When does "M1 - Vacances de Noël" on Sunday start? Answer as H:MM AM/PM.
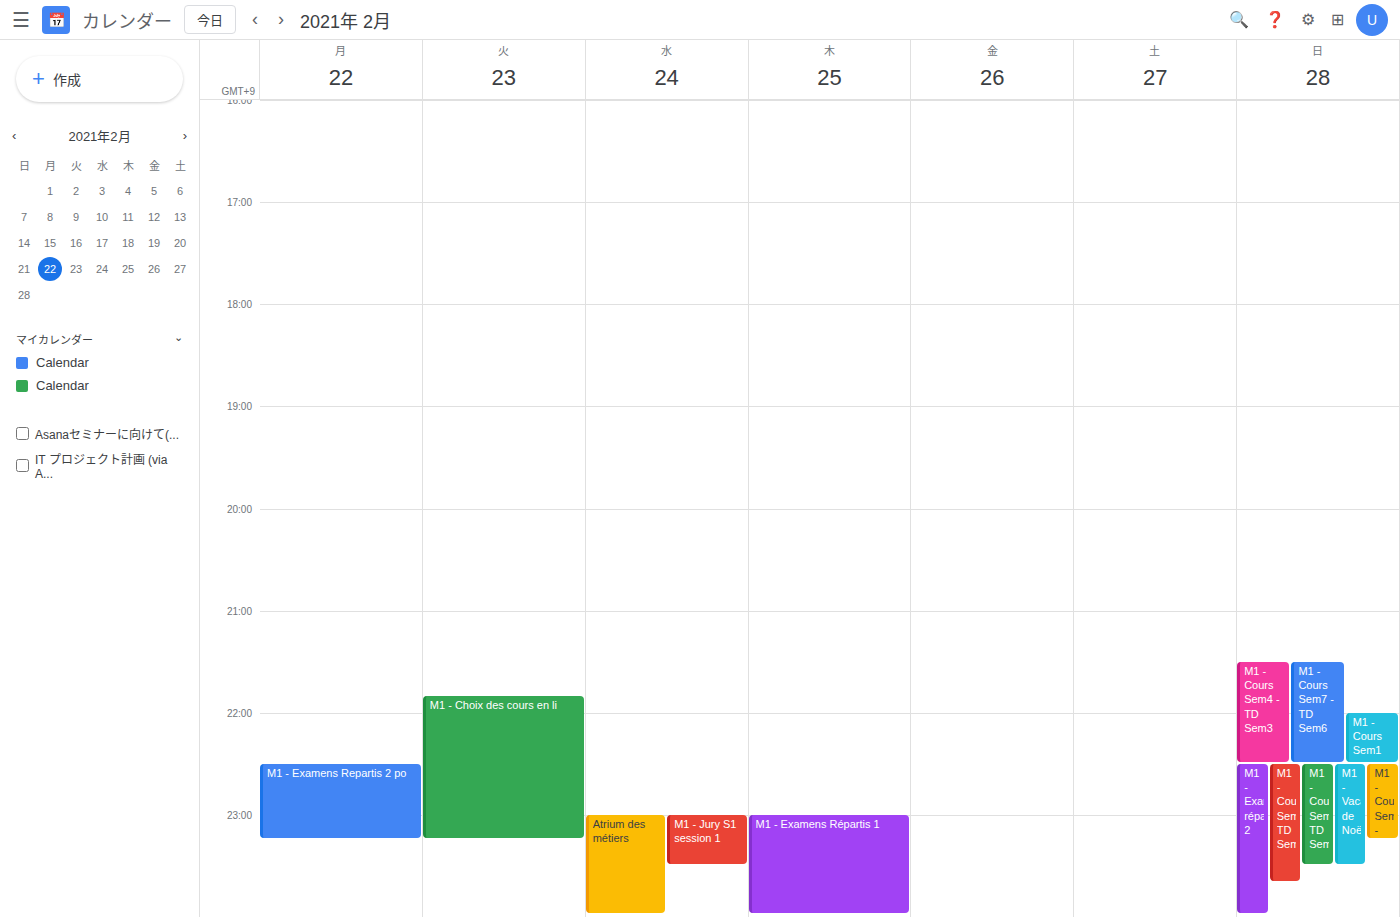
10:30 PM